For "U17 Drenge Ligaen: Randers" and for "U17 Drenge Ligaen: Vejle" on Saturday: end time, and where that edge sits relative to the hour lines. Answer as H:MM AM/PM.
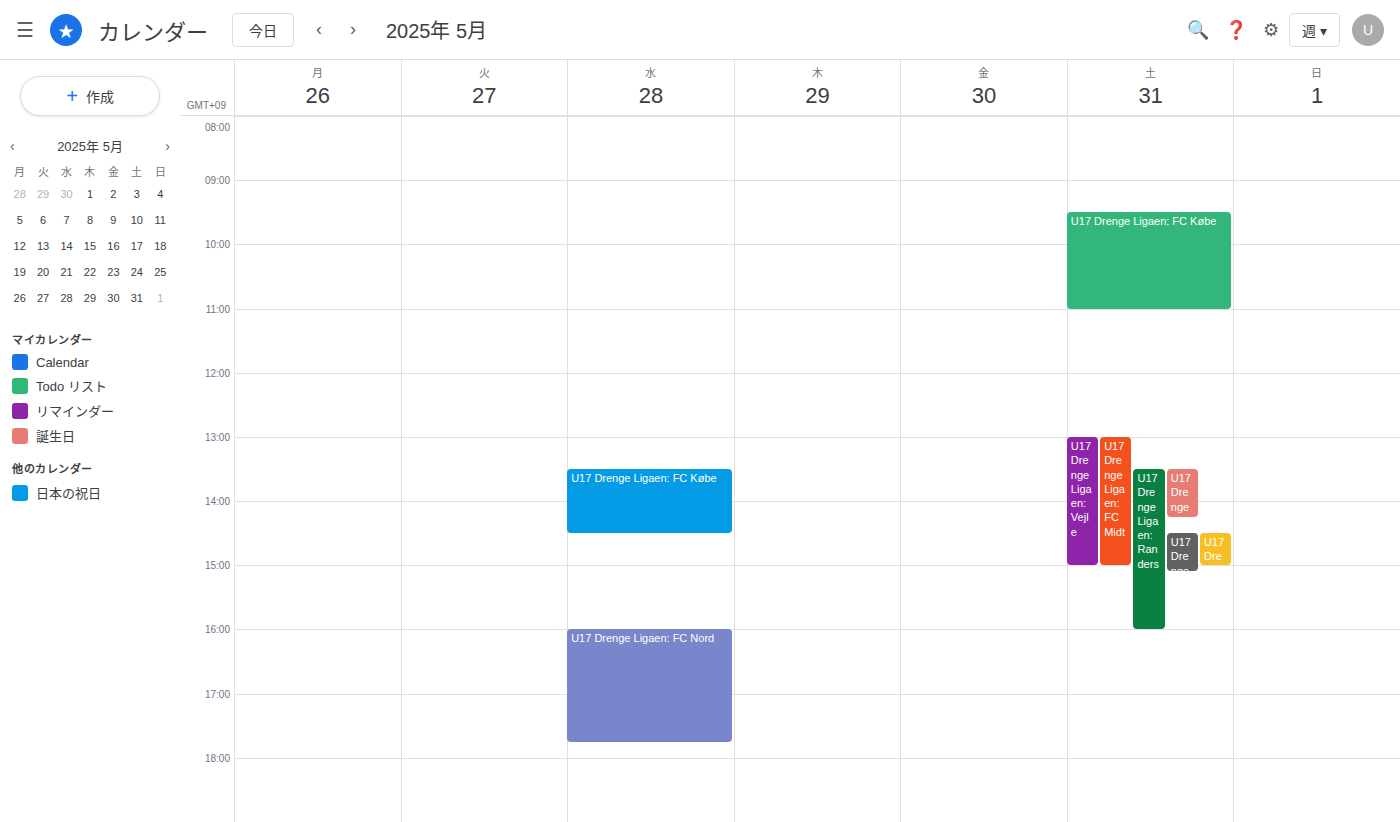
"U17 Drenge Ligaen: Randers": 4:00 PM, exactly on the 4 PM line. "U17 Drenge Ligaen: Vejle": 3:00 PM, exactly on the 3 PM line.